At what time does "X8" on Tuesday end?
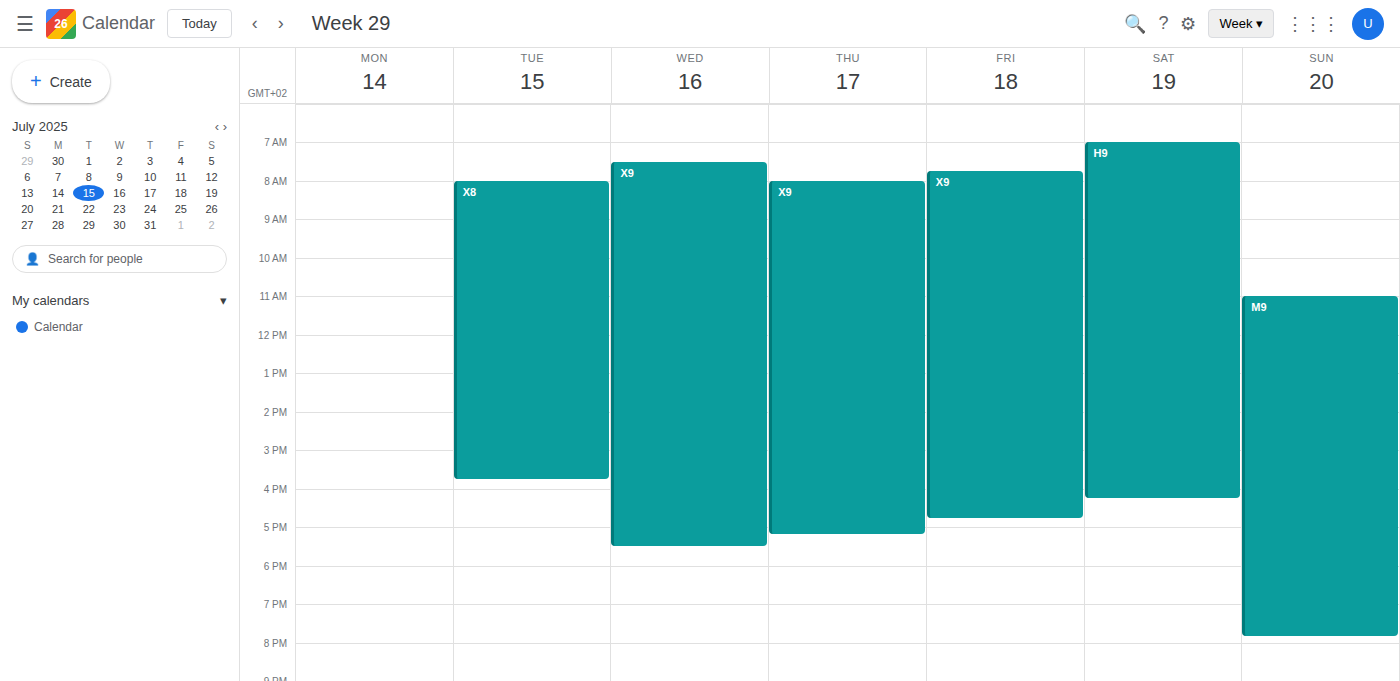
15:45